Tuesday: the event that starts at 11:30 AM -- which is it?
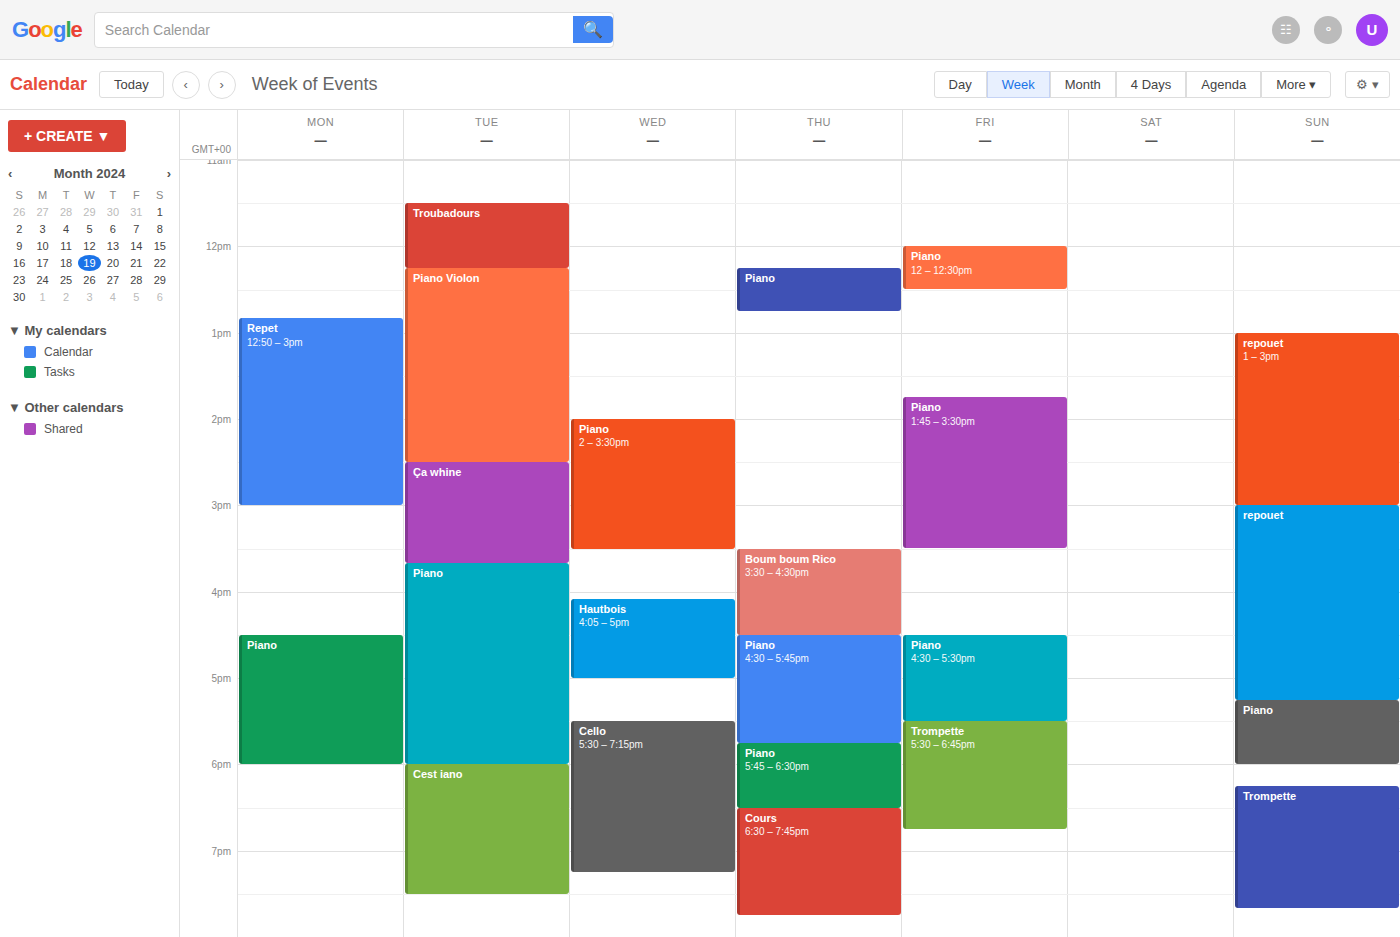
"Troubadours"